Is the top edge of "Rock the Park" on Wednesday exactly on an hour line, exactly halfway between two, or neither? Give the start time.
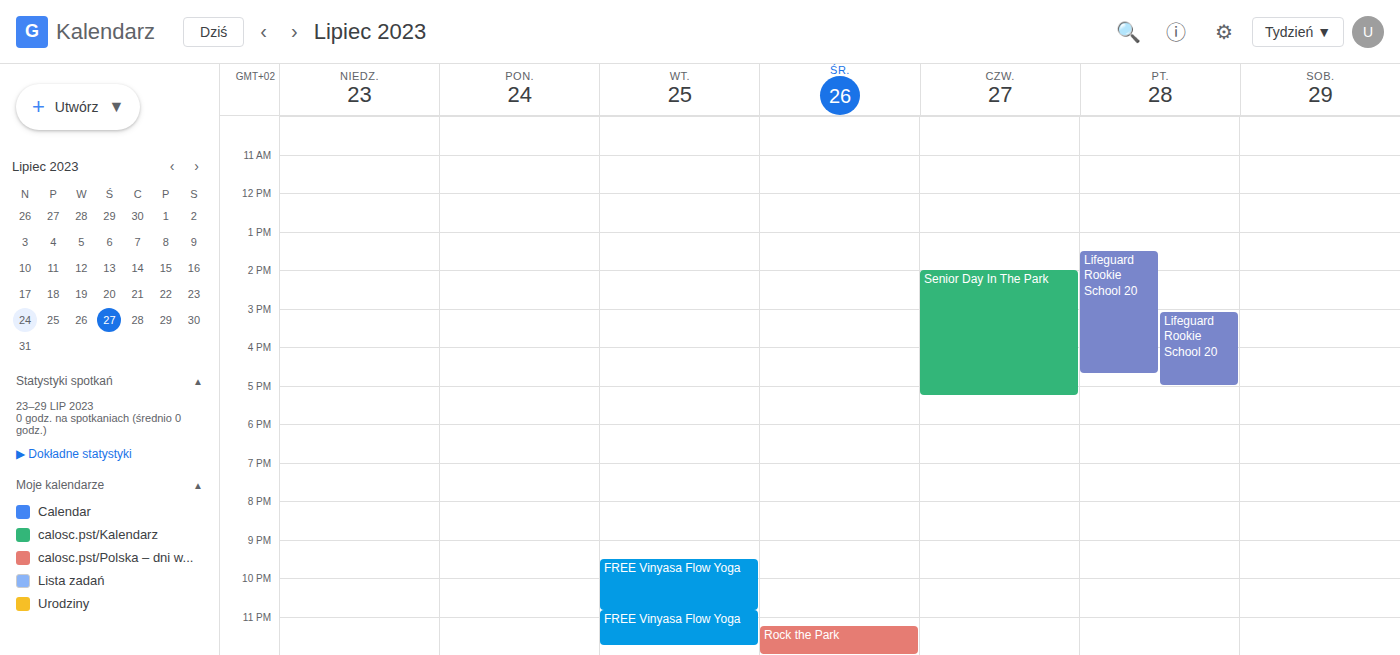
23:15 -- neither: a quarter of the way from the 23:00 line to the 24:00 line.